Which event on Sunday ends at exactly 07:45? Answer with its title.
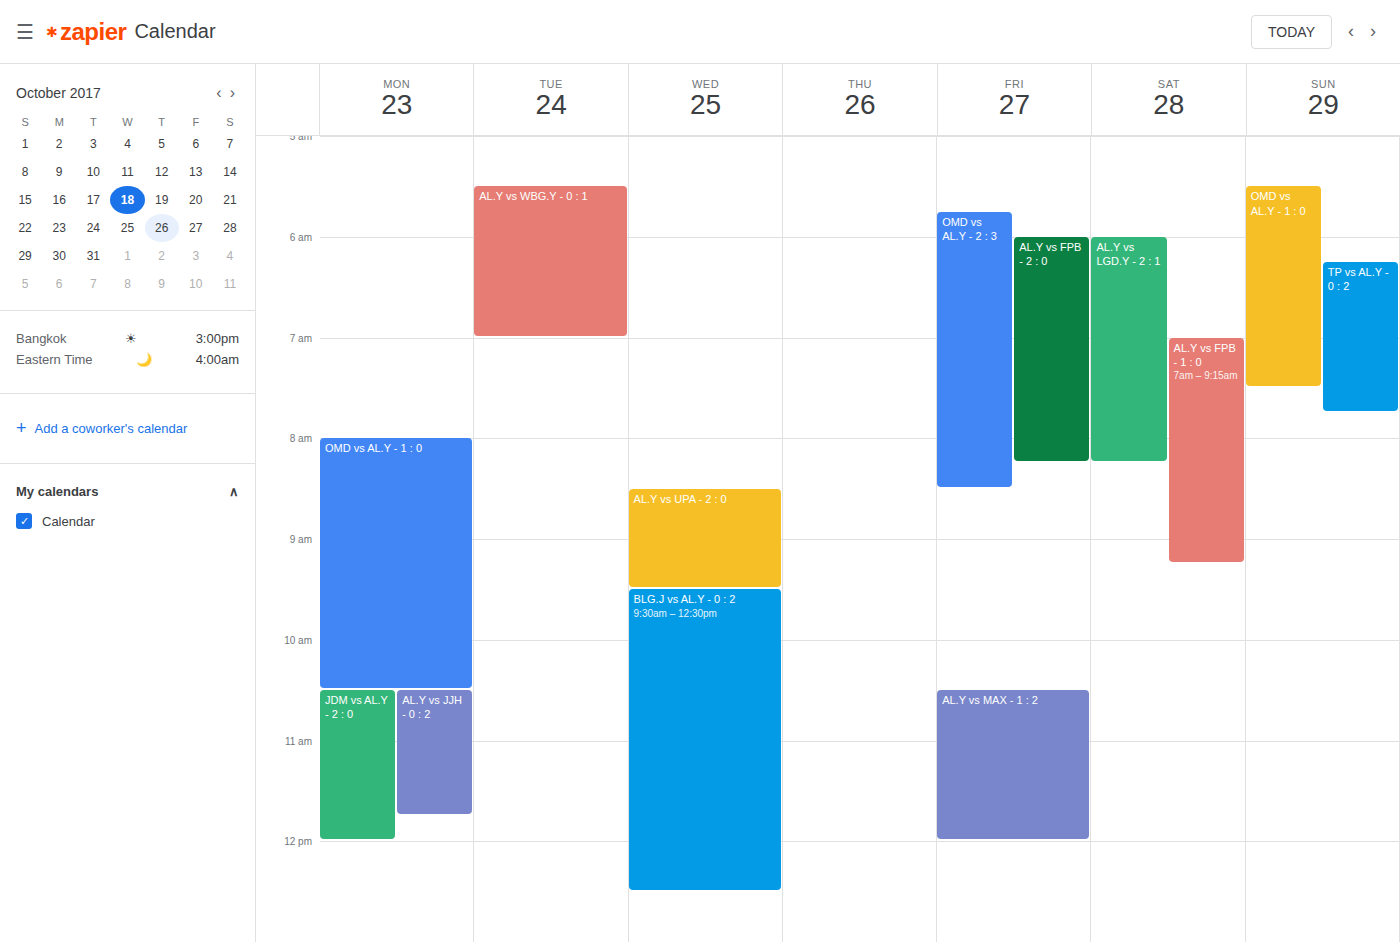
"TP vs AL.Y - 0 : 2"